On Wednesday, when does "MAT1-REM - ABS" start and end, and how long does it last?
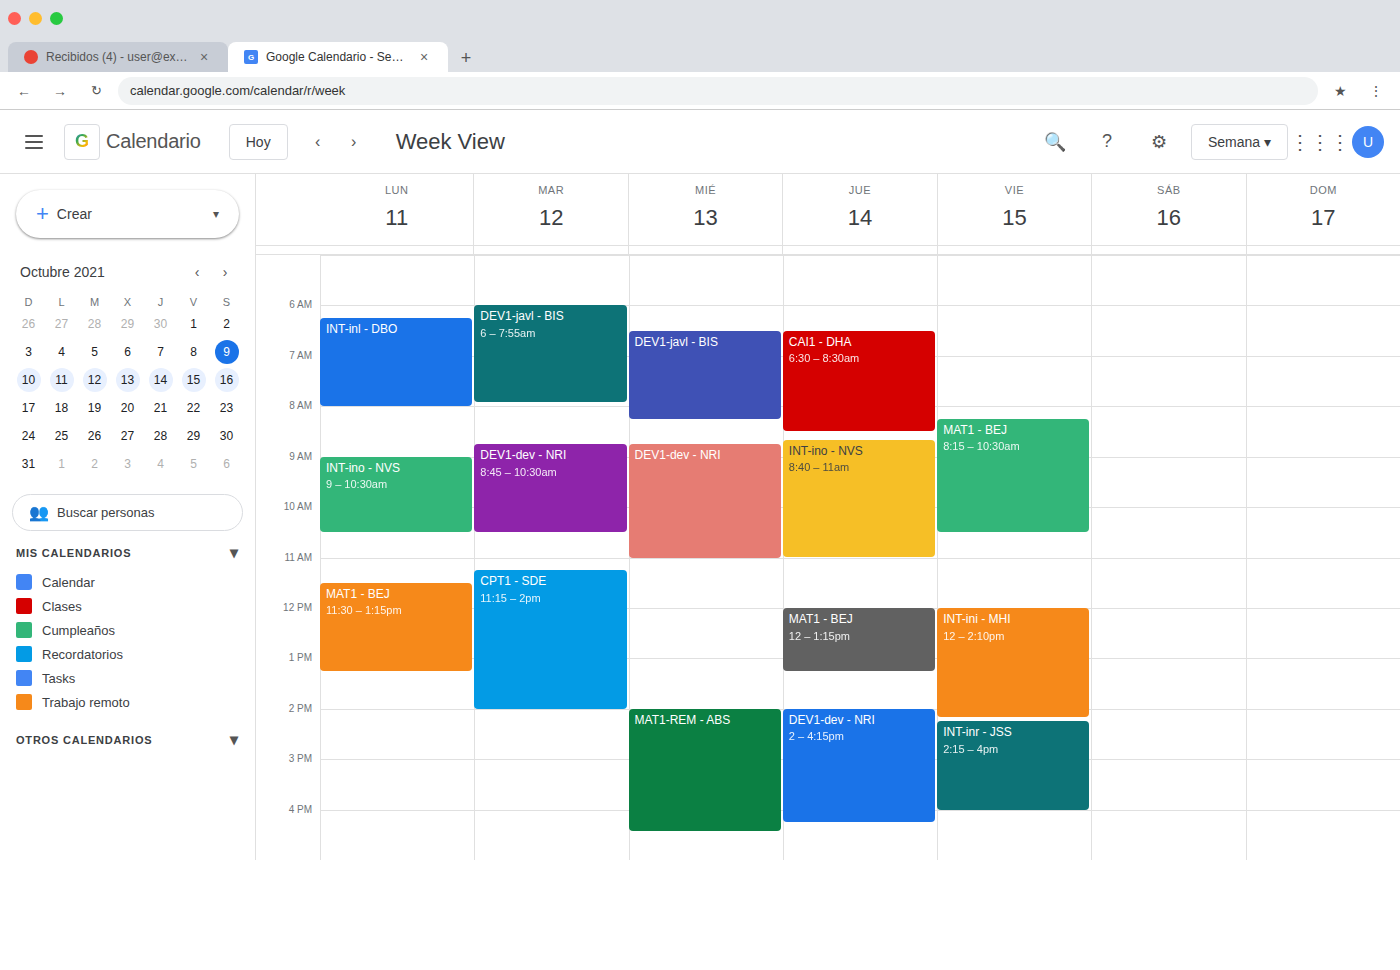
14:00 to 16:25, 2 hours 25 minutes